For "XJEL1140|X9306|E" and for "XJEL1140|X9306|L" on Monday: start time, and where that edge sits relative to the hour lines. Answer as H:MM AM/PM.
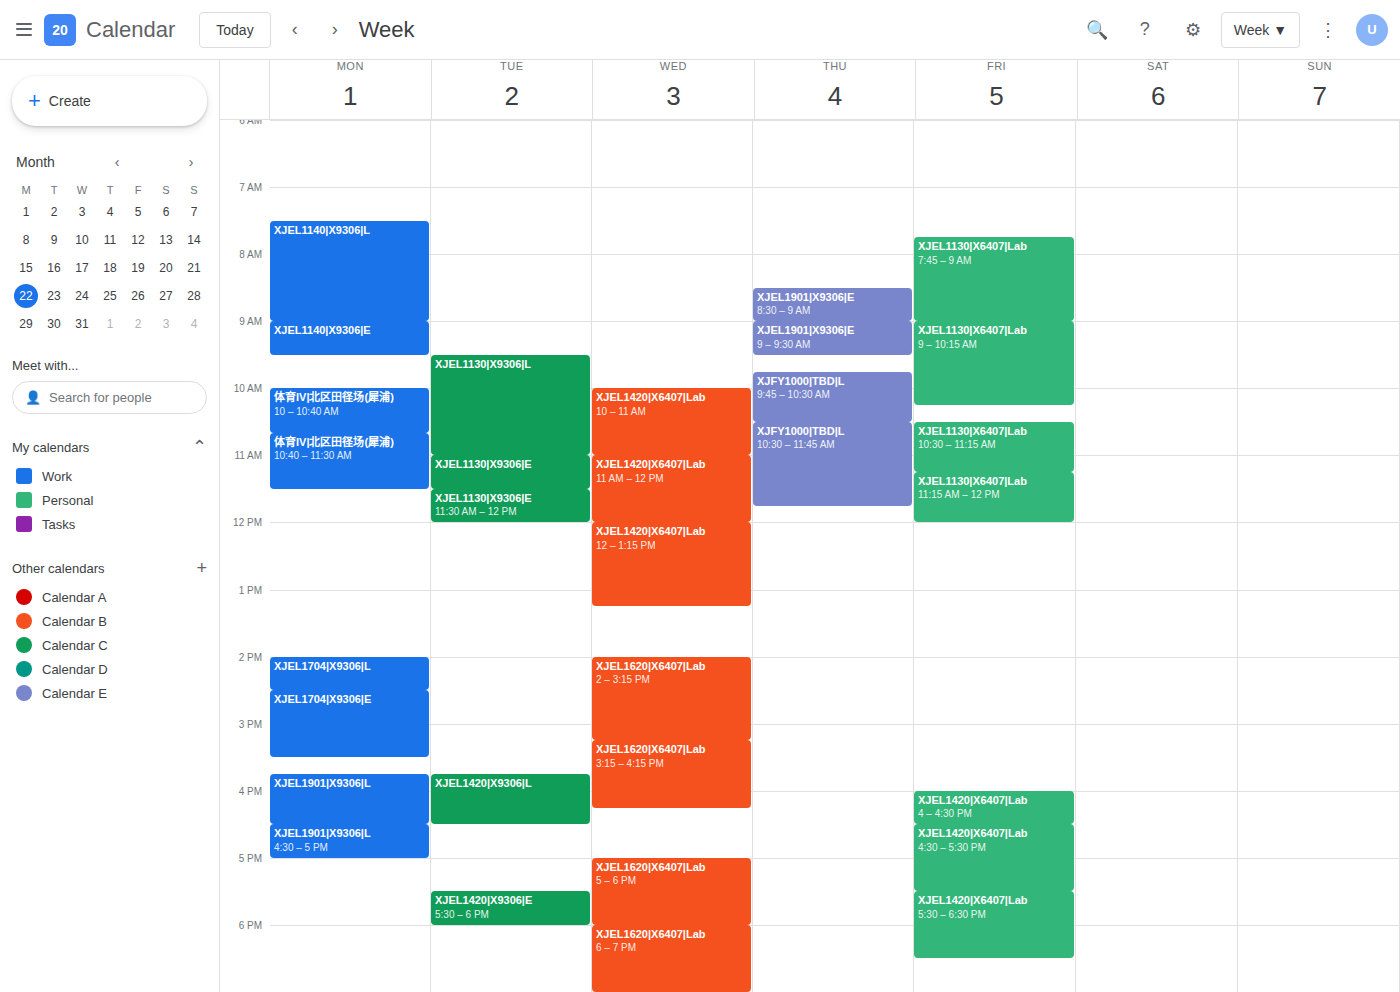
"XJEL1140|X9306|E": 9:00 AM, exactly on the 9 AM line. "XJEL1140|X9306|L": 7:30 AM, halfway between the 7 AM and 8 AM lines.